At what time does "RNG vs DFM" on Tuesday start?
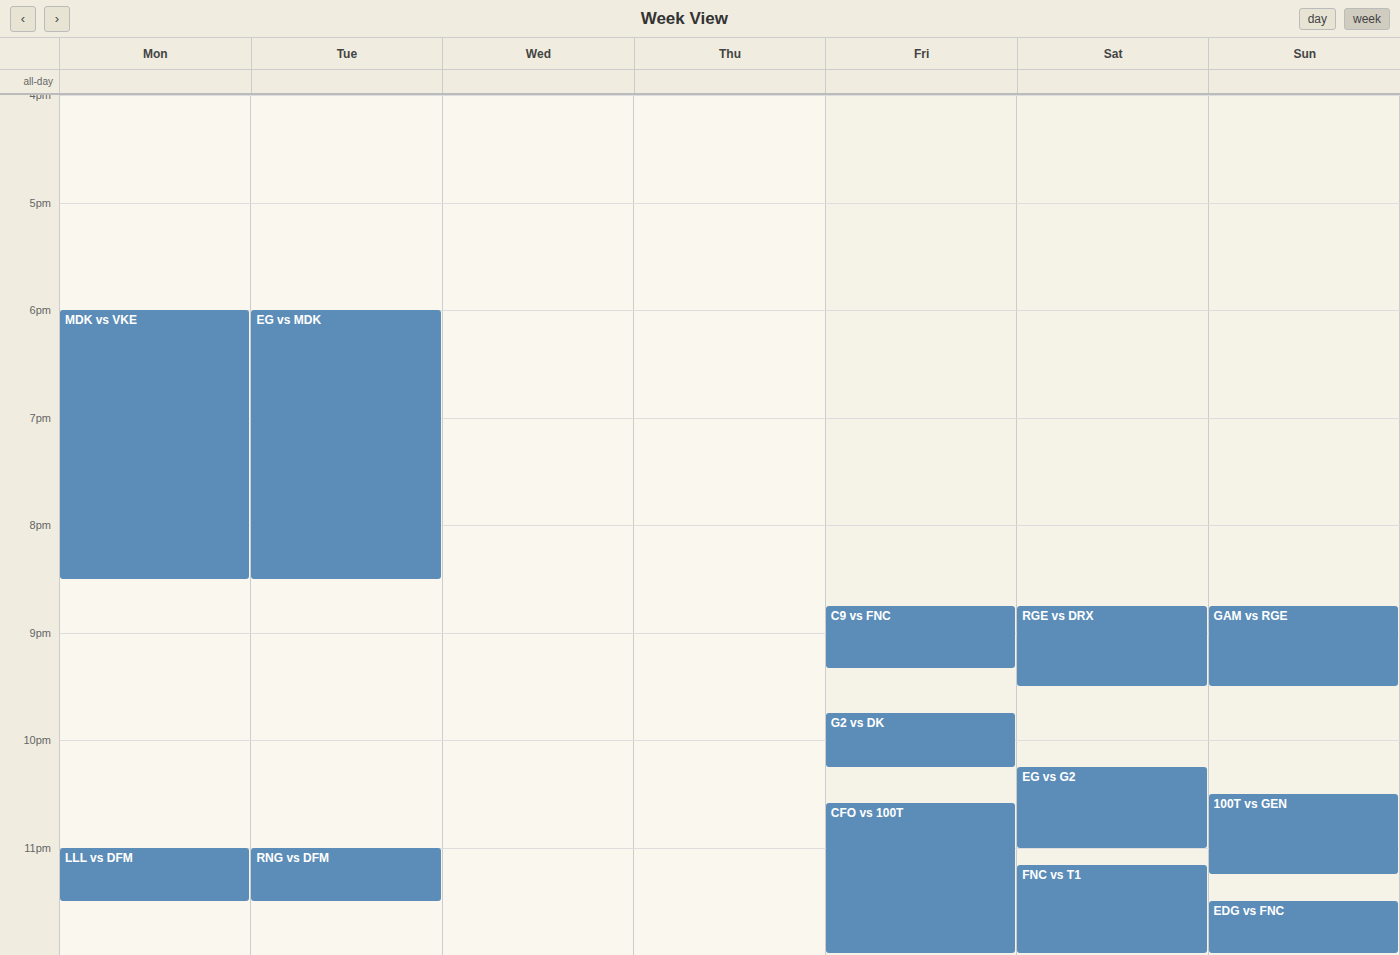
11:00 PM